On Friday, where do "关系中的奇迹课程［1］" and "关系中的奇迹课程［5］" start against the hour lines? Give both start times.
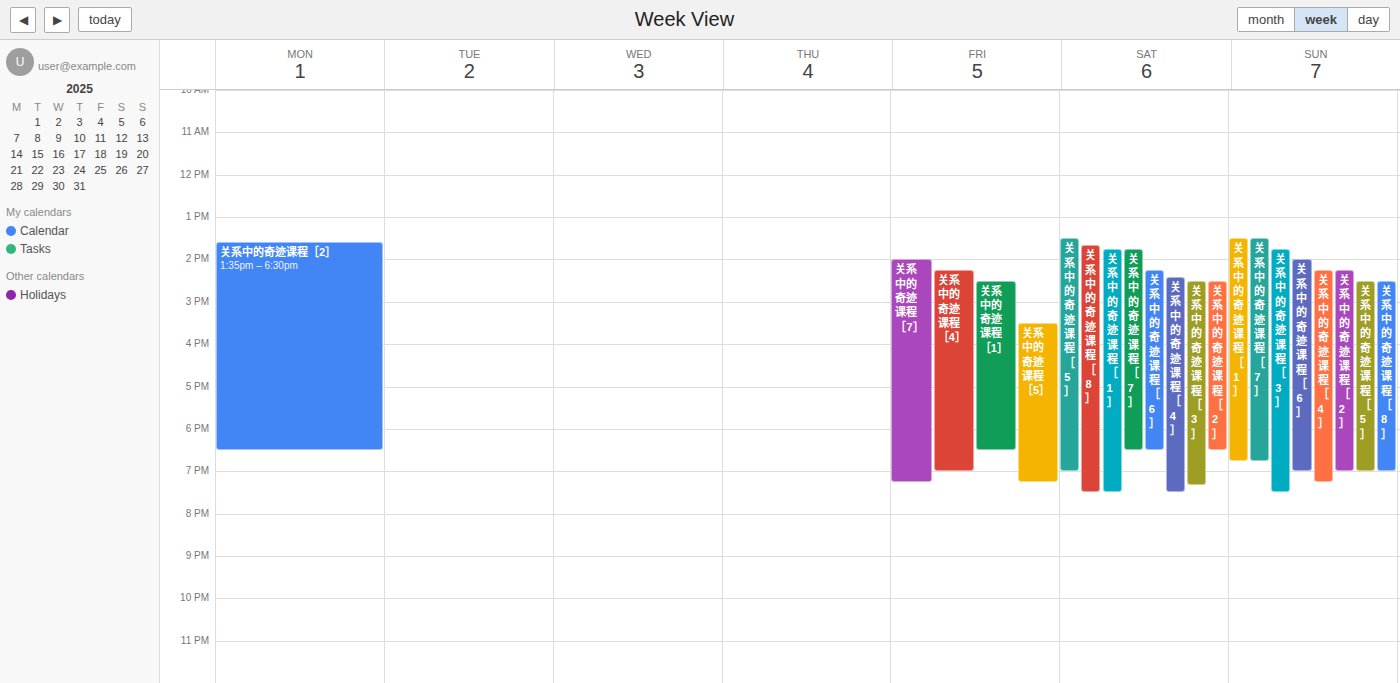
"关系中的奇迹课程［1］": 2:30 PM, halfway between the 2 PM and 3 PM lines. "关系中的奇迹课程［5］": 3:30 PM, halfway between the 3 PM and 4 PM lines.